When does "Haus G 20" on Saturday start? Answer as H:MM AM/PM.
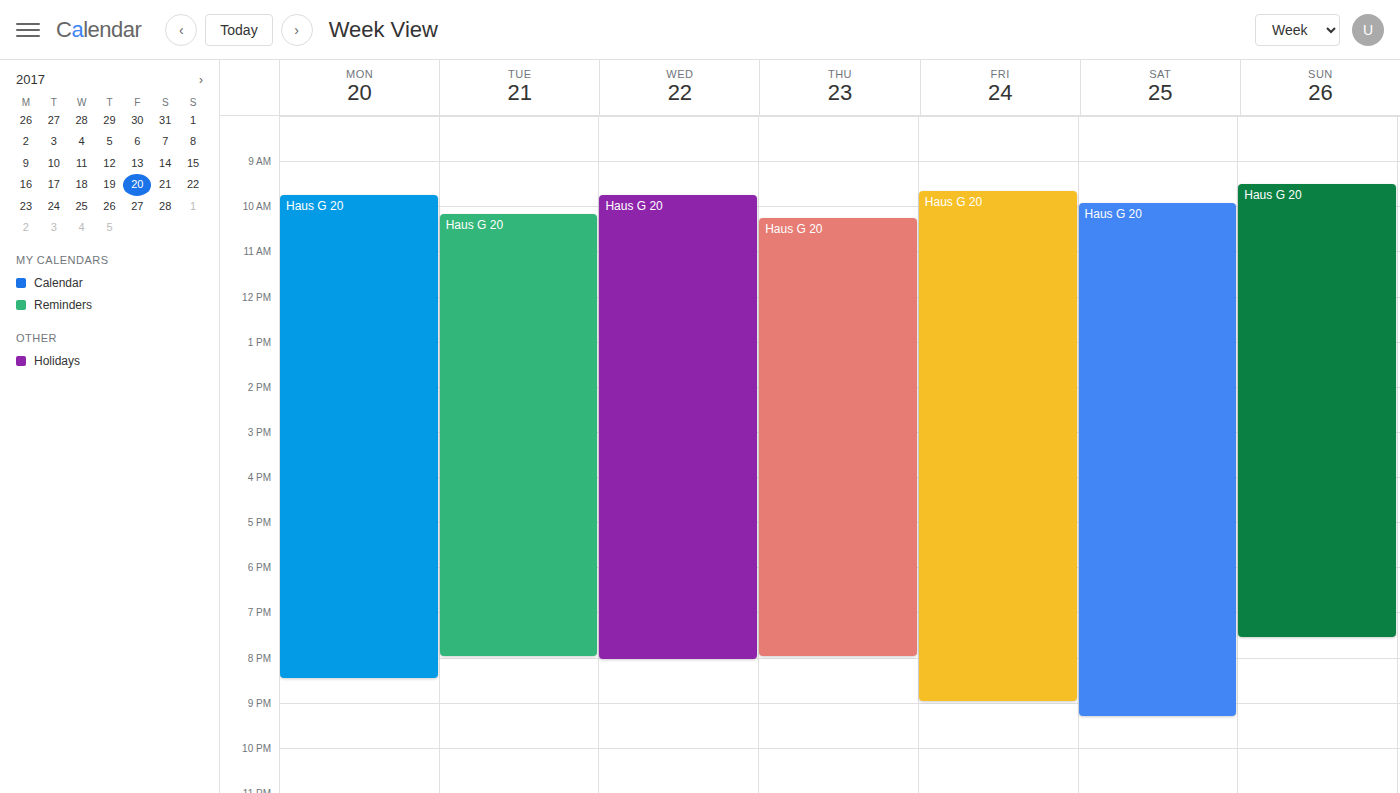
9:55 AM